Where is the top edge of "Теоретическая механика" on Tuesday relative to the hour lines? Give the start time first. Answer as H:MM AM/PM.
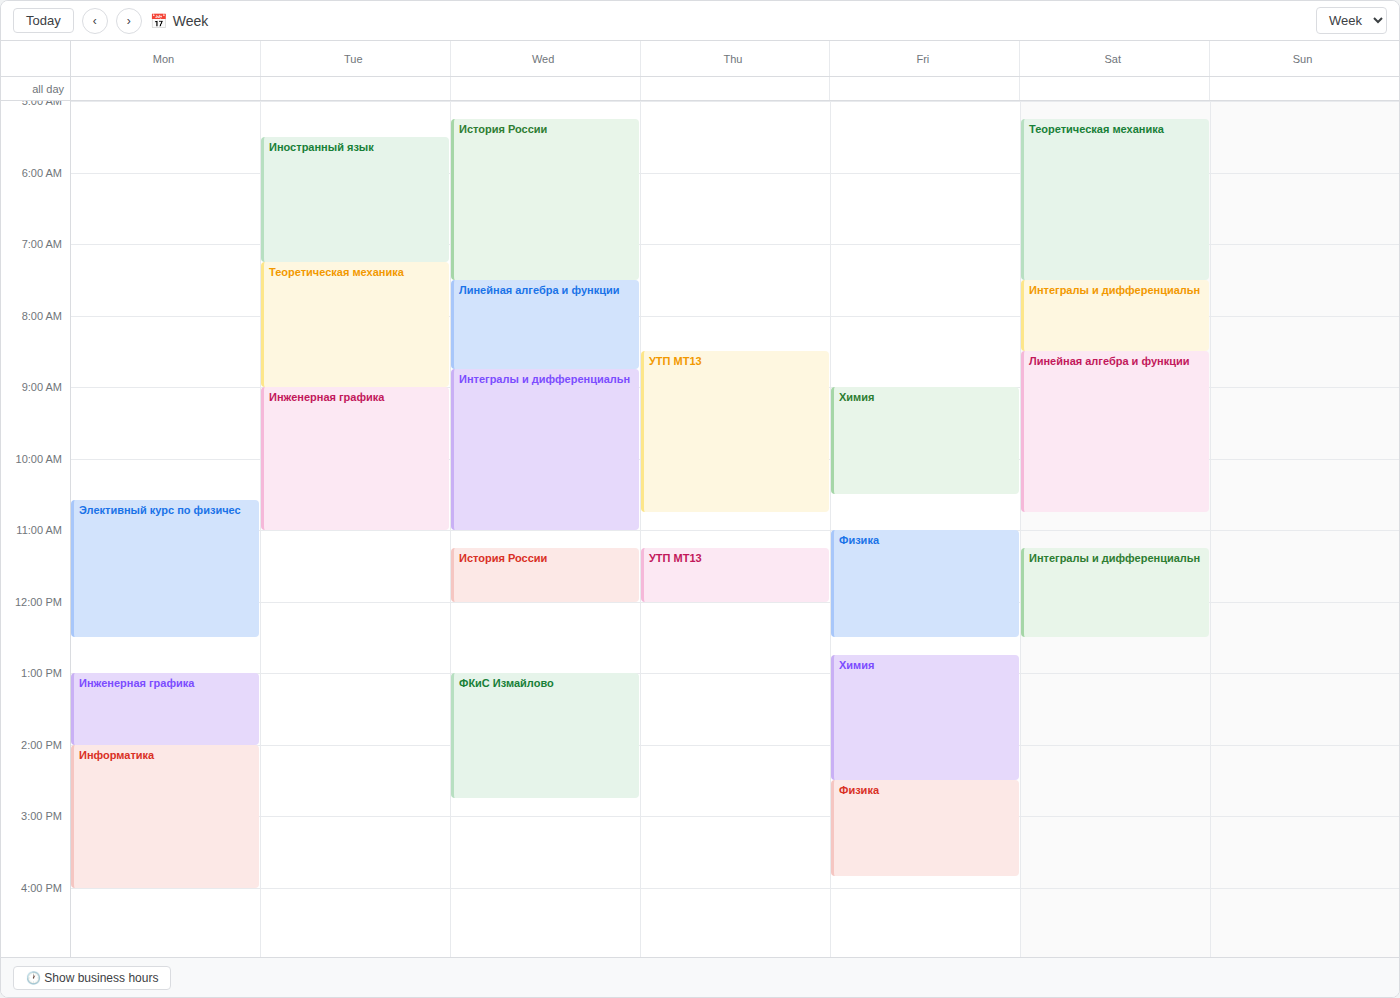
7:15 AM -- neither: a quarter of the way from the 7 AM line to the 8 AM line.